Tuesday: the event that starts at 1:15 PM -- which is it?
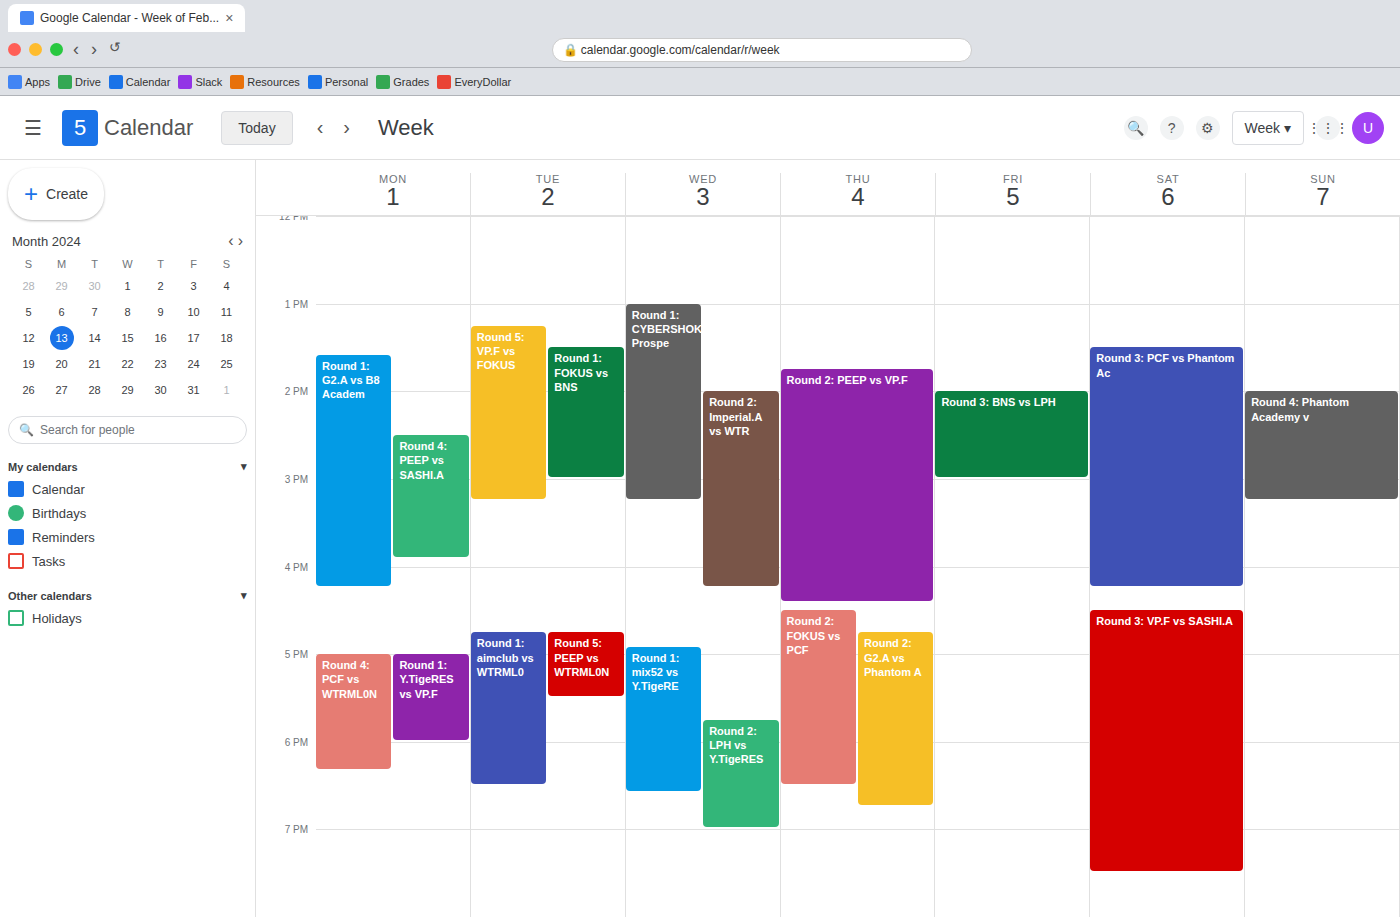
"Round 5: VP.F vs FOKUS"